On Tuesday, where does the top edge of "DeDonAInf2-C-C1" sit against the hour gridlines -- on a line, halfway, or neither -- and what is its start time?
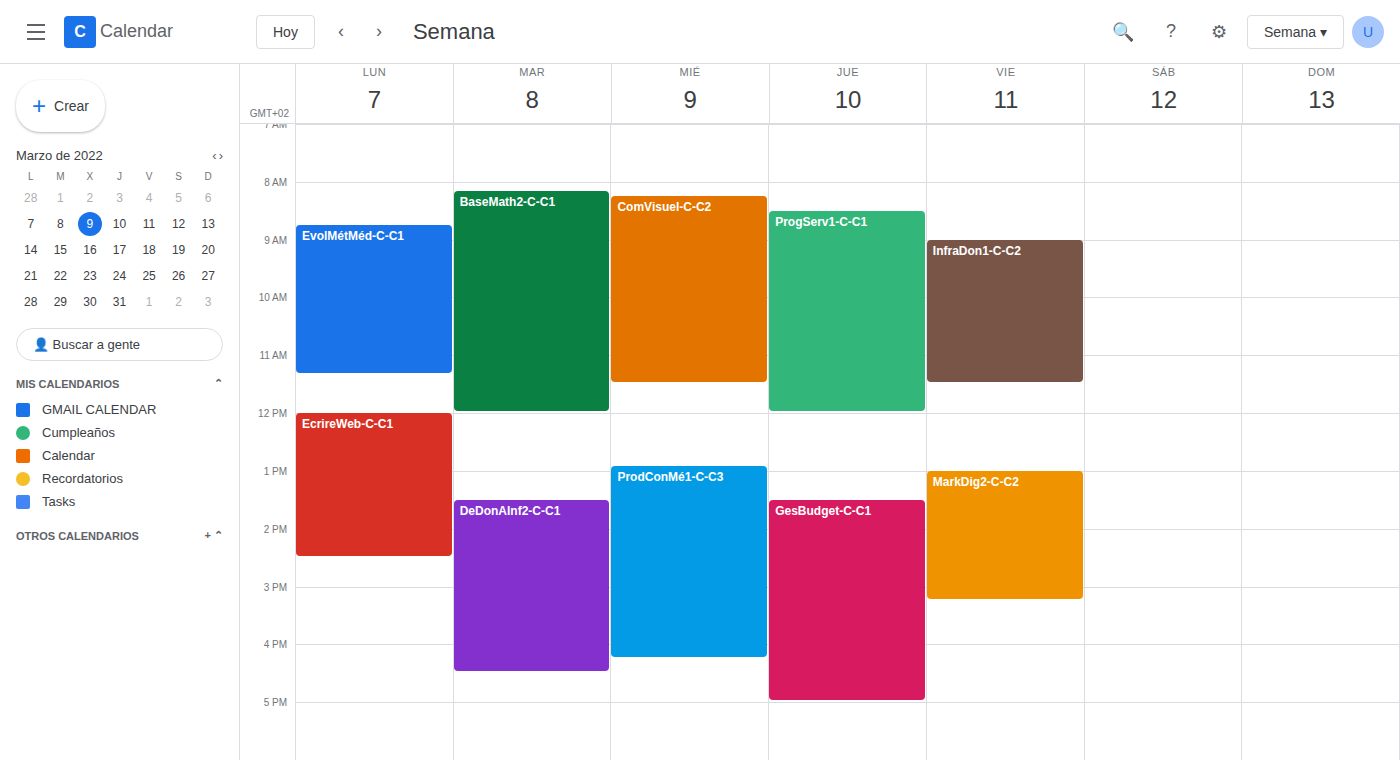
1:30 PM -- halfway between the 1 PM and 2 PM lines.